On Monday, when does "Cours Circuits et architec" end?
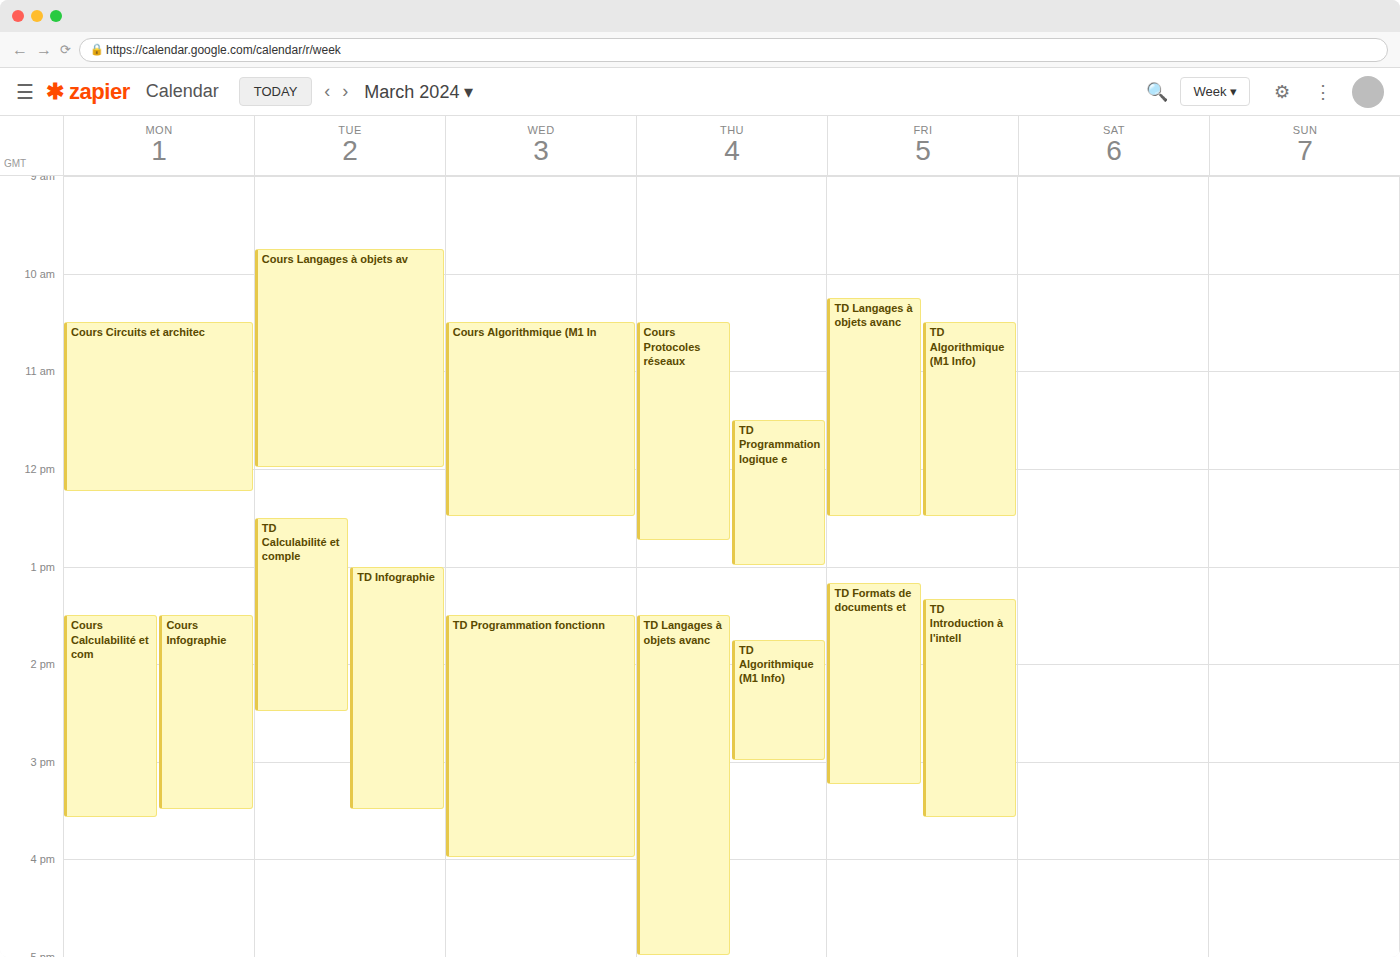
12:15 PM